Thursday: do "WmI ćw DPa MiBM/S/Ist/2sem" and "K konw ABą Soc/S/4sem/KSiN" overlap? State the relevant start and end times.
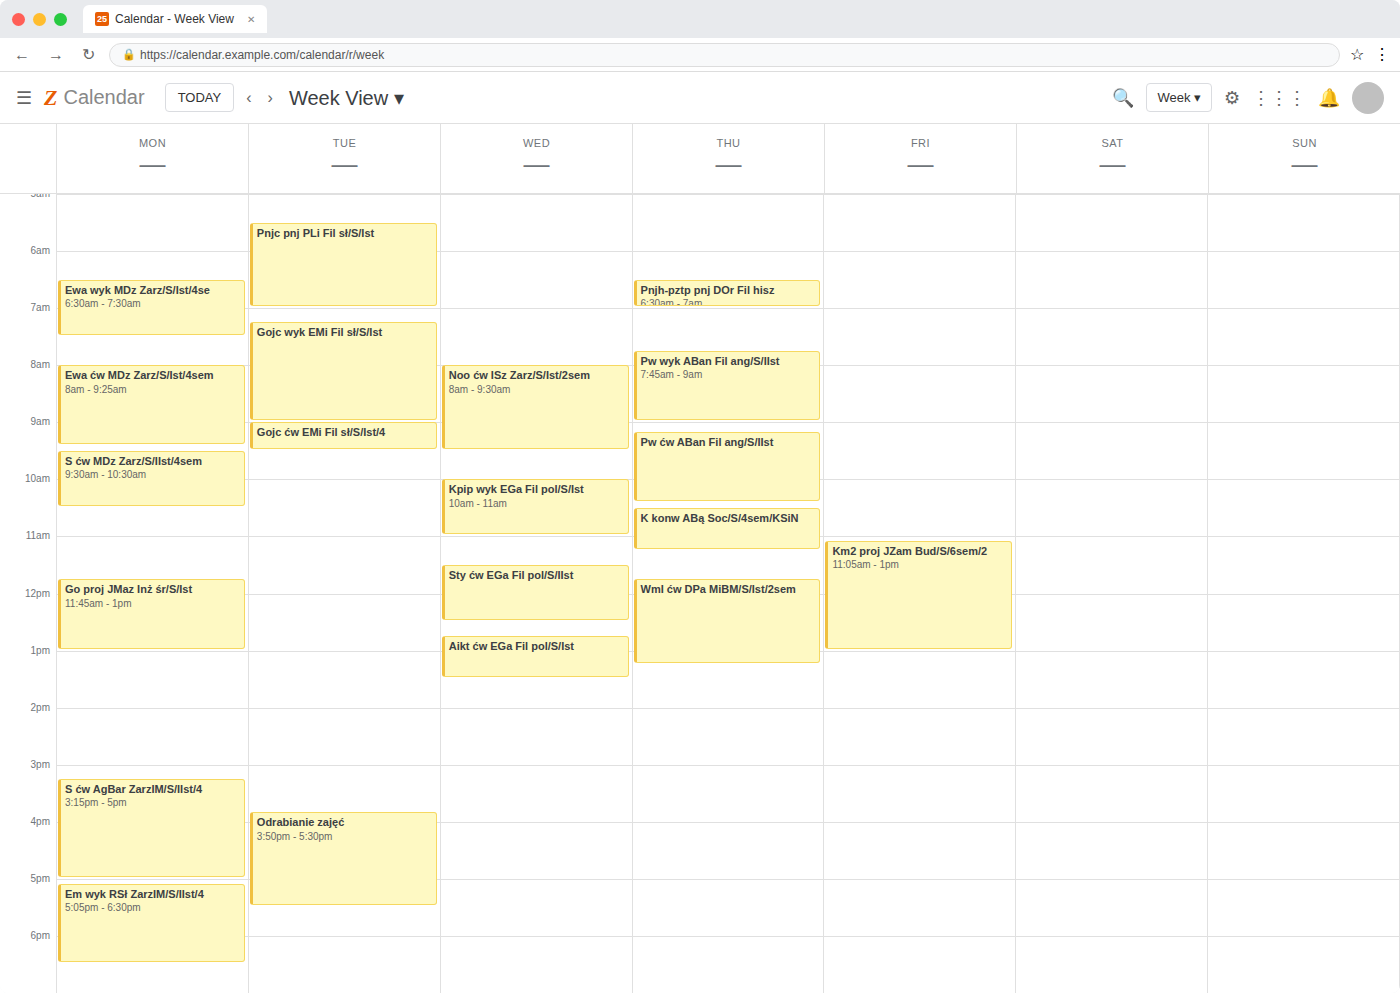
"K konw ABą Soc/S/4sem/KSiN" ends at 11:15 AM and "WmI ćw DPa MiBM/S/Ist/2sem" starts at 11:45 AM -- no overlap.